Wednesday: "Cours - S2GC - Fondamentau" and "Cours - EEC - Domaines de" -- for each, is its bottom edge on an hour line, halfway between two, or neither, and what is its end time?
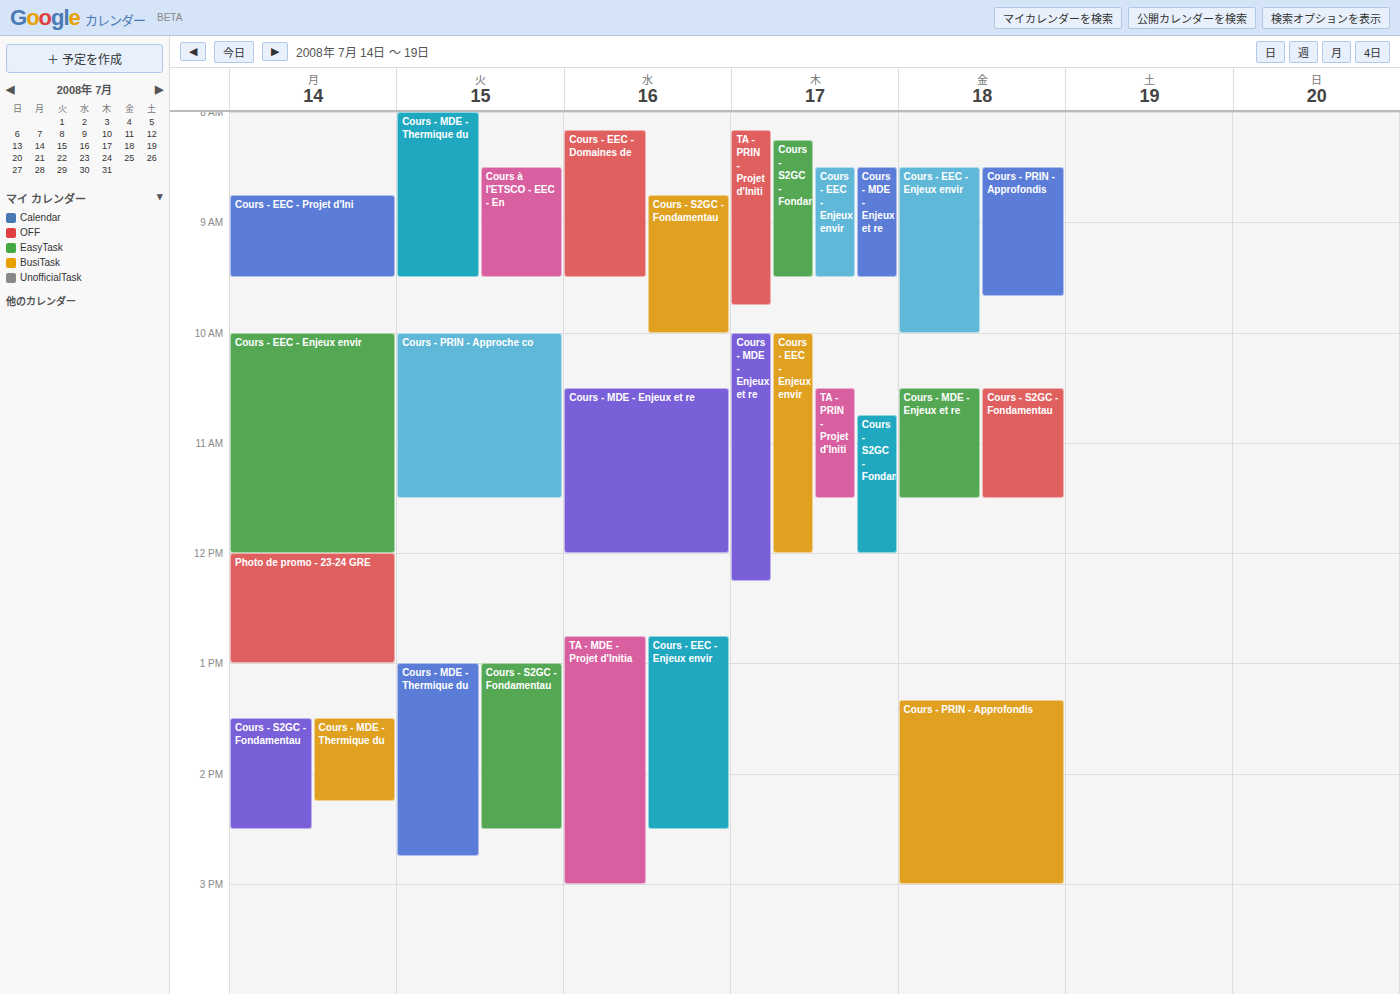
"Cours - S2GC - Fondamentau": 10:00 AM, exactly on the 10 AM line. "Cours - EEC - Domaines de": 9:30 AM, halfway between the 9 AM and 10 AM lines.